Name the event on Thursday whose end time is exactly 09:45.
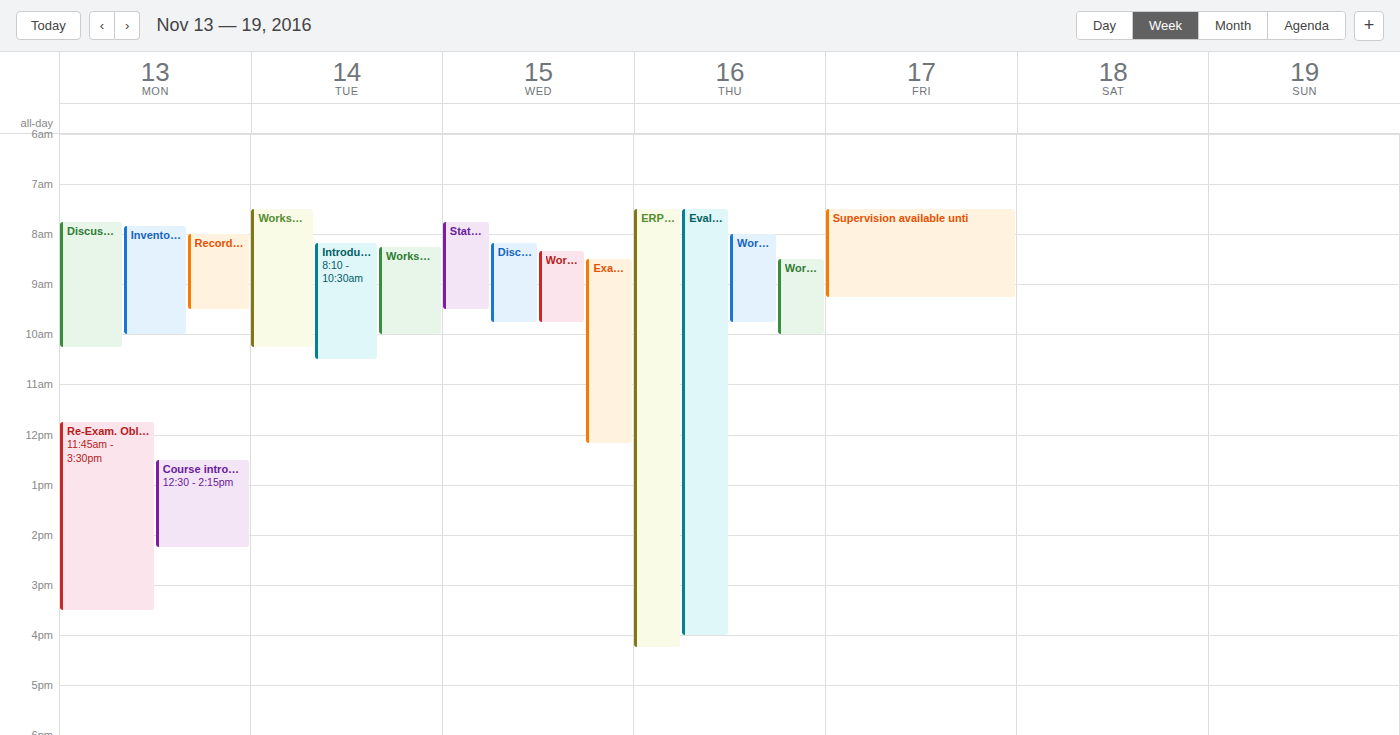
"Workshop 3"